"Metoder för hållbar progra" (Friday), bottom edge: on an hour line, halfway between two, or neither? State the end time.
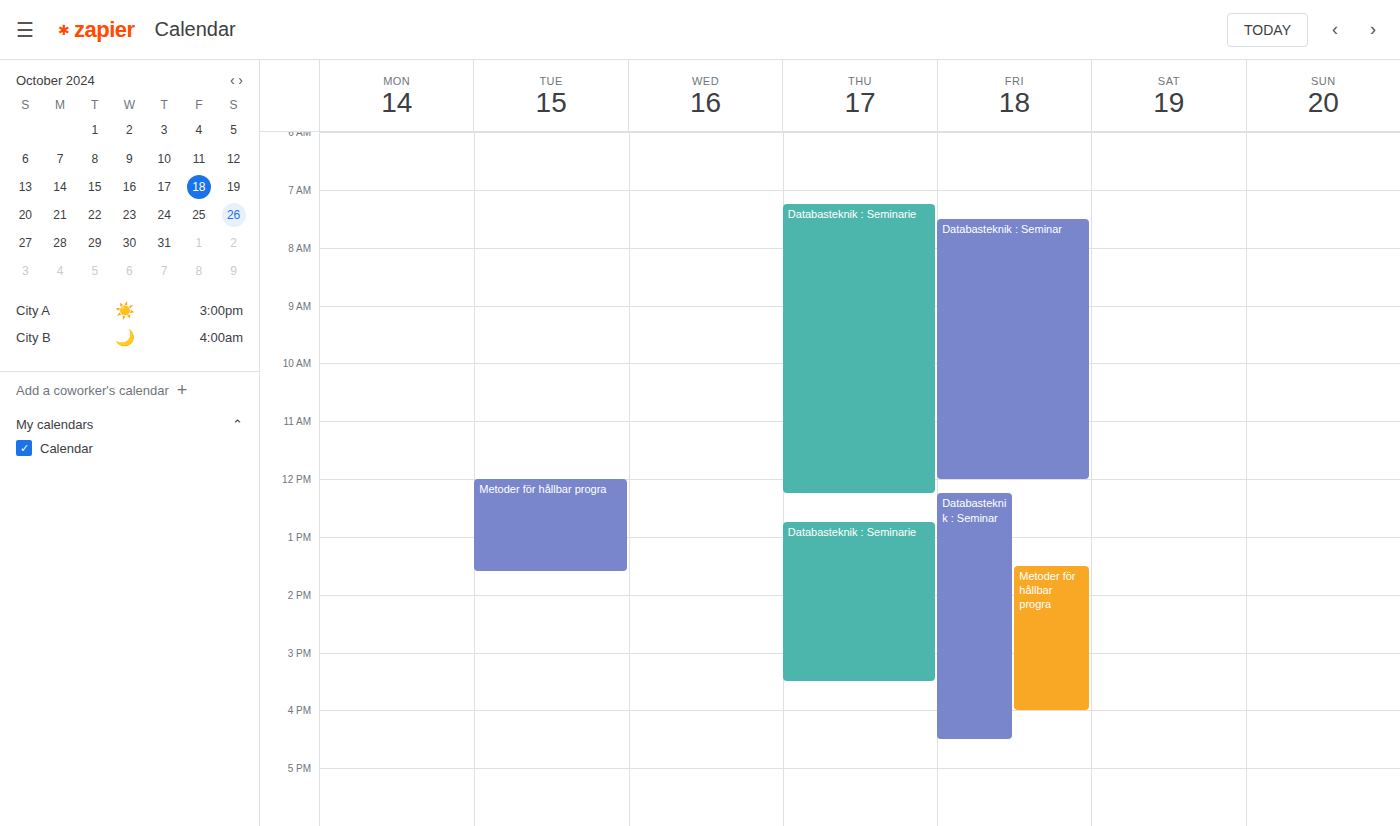
16:00 -- exactly on the 16:00 line.